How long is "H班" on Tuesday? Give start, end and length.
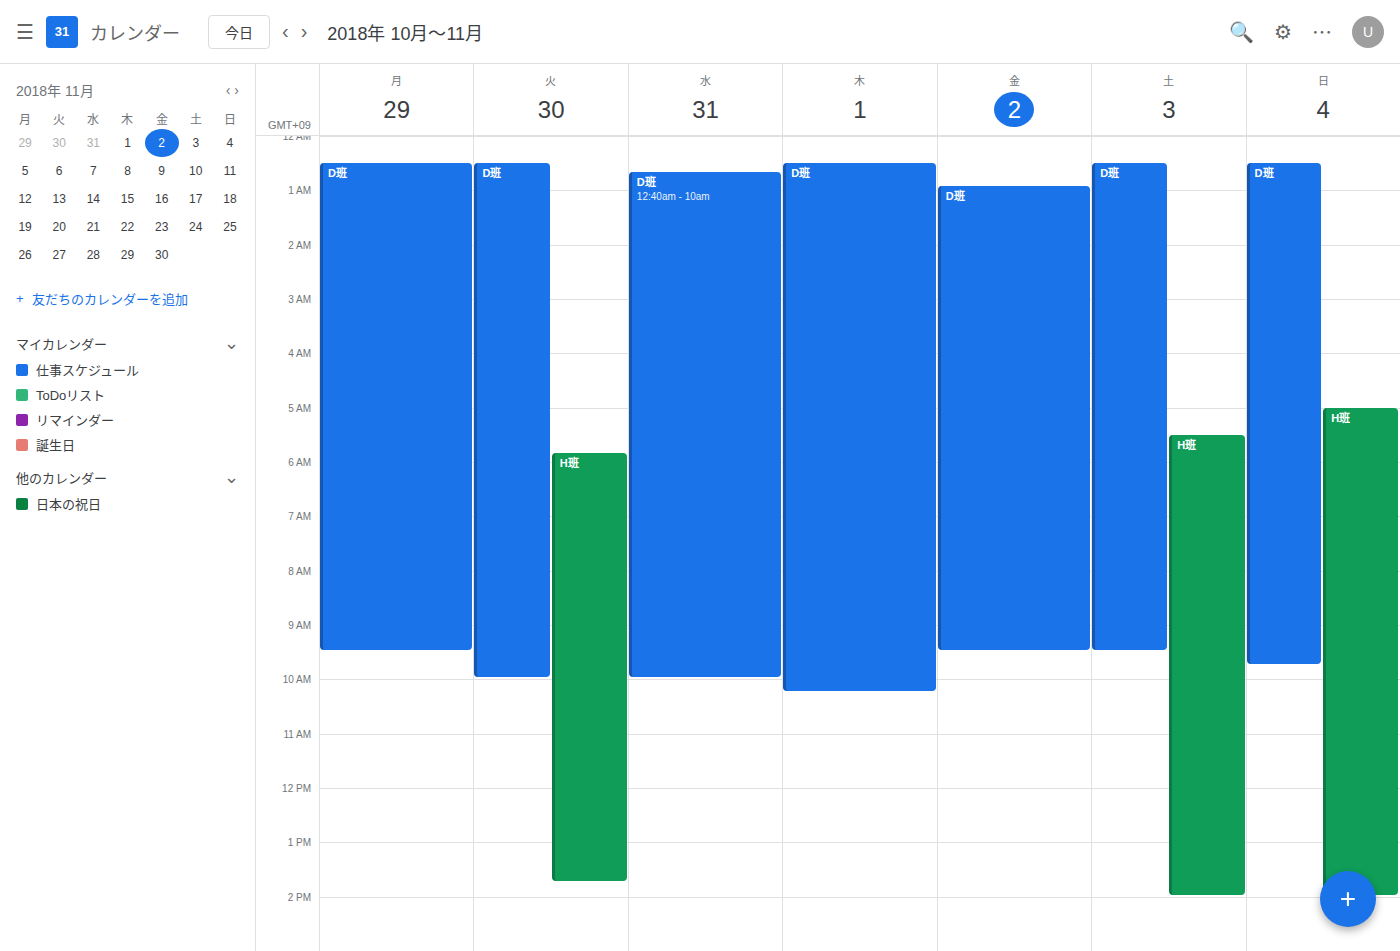
05:50 to 13:45, 7 hours 55 minutes